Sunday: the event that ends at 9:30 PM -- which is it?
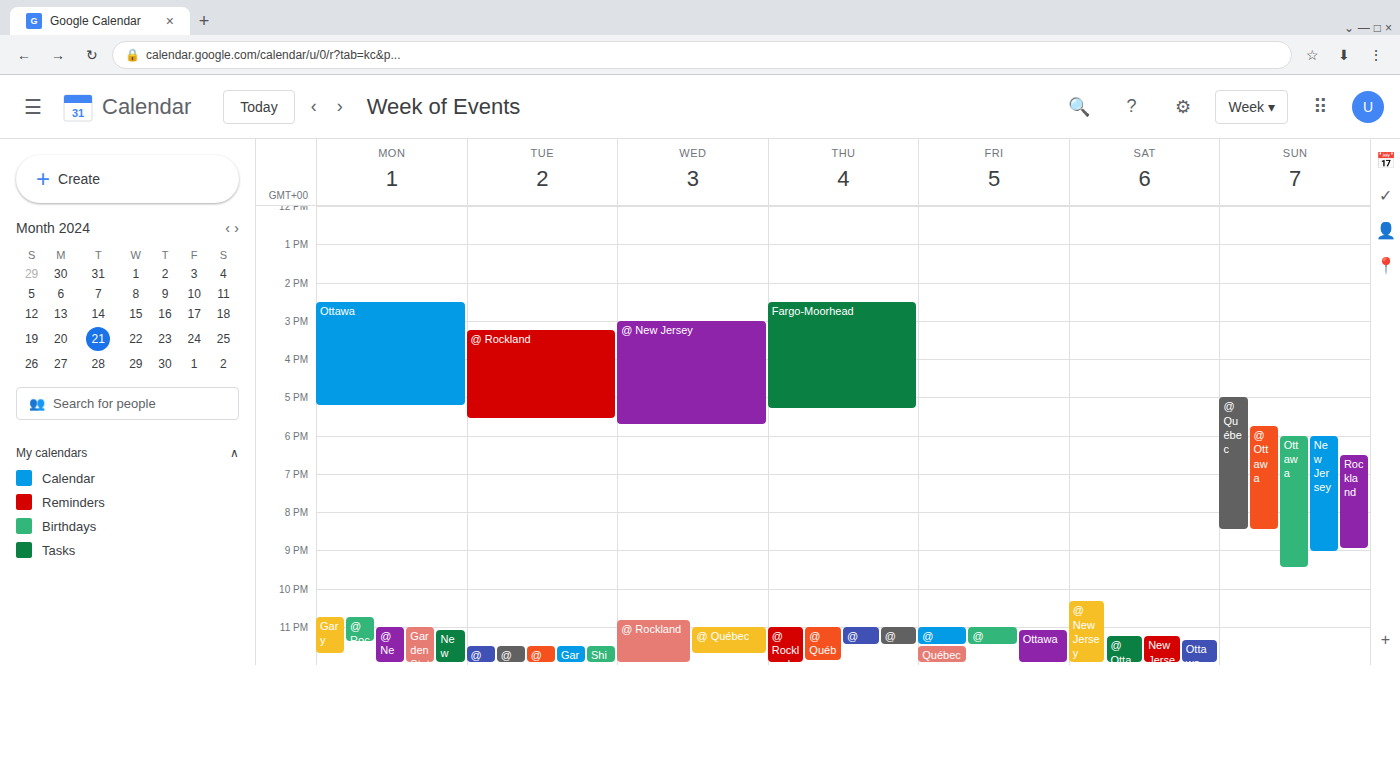
"Ottawa"